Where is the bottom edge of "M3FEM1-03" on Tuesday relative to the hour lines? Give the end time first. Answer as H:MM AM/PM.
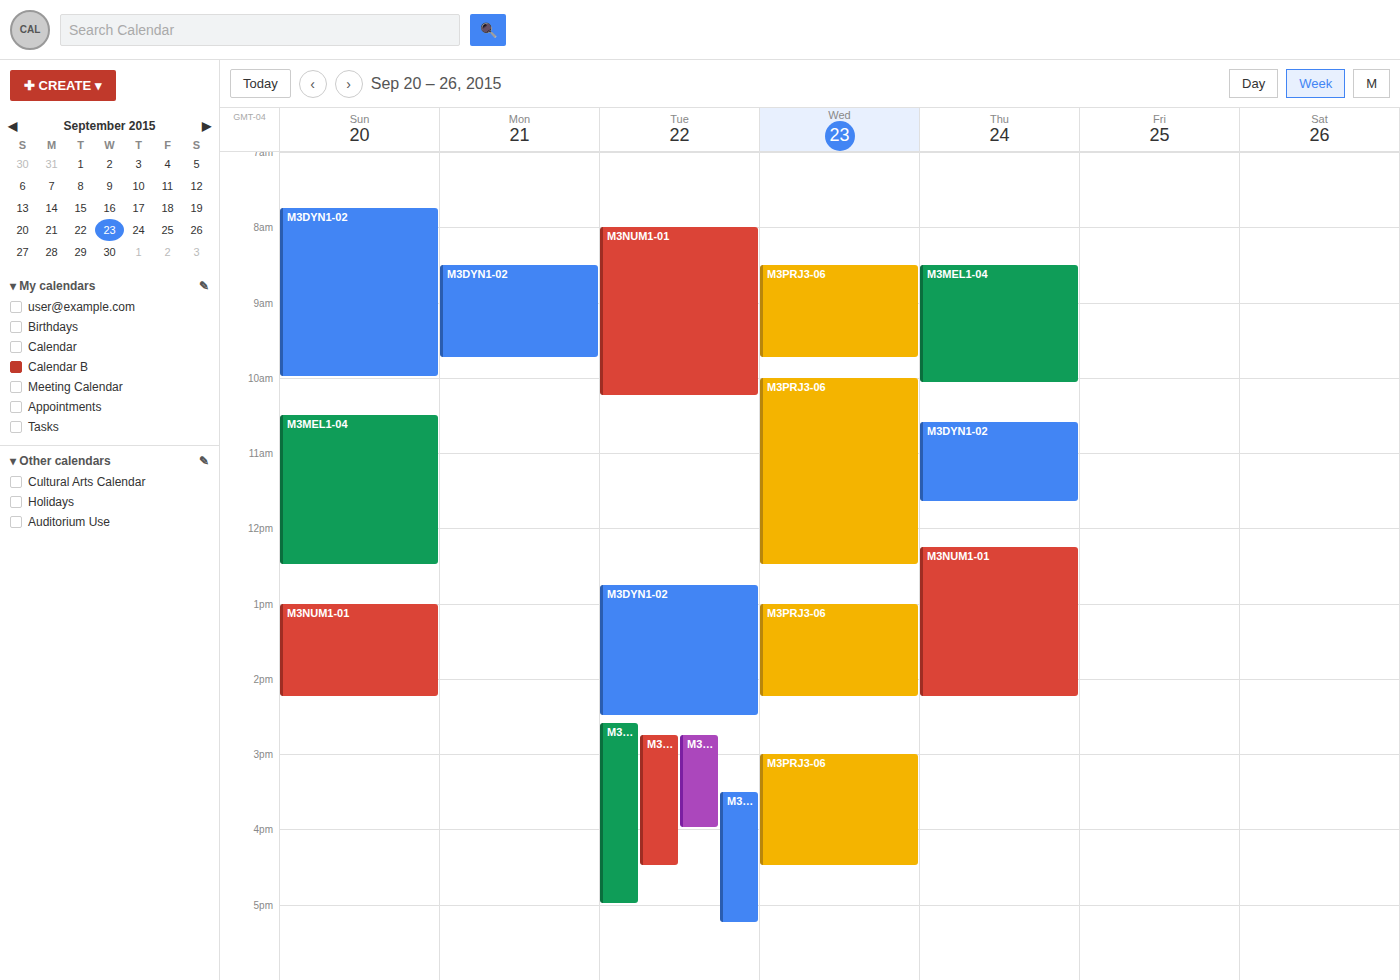
4:00 PM -- exactly on the 4 PM line.